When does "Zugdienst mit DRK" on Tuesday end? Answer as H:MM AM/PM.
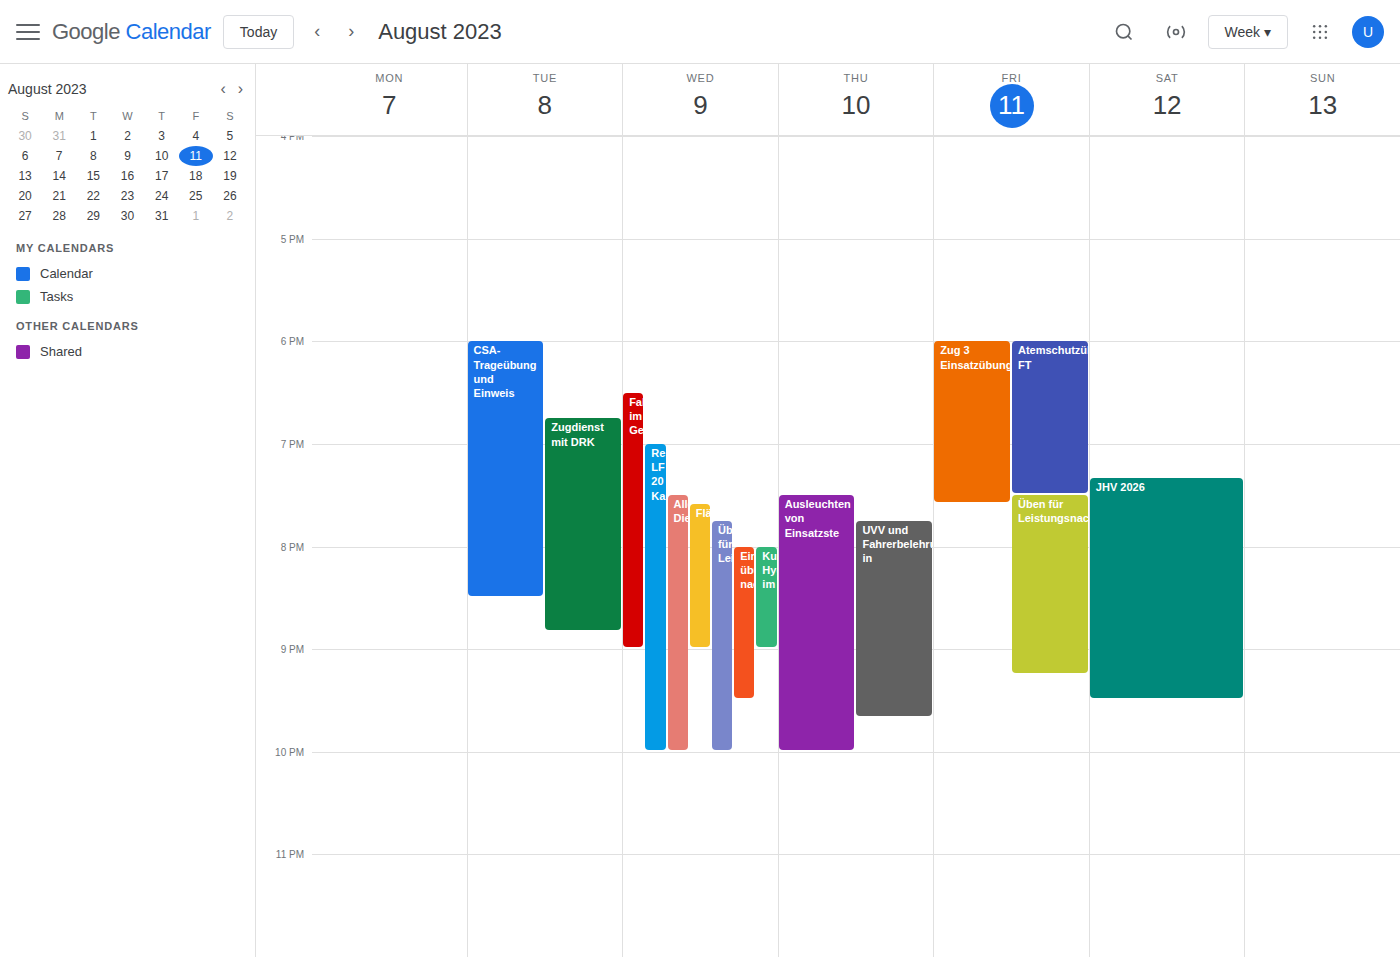
8:50 PM